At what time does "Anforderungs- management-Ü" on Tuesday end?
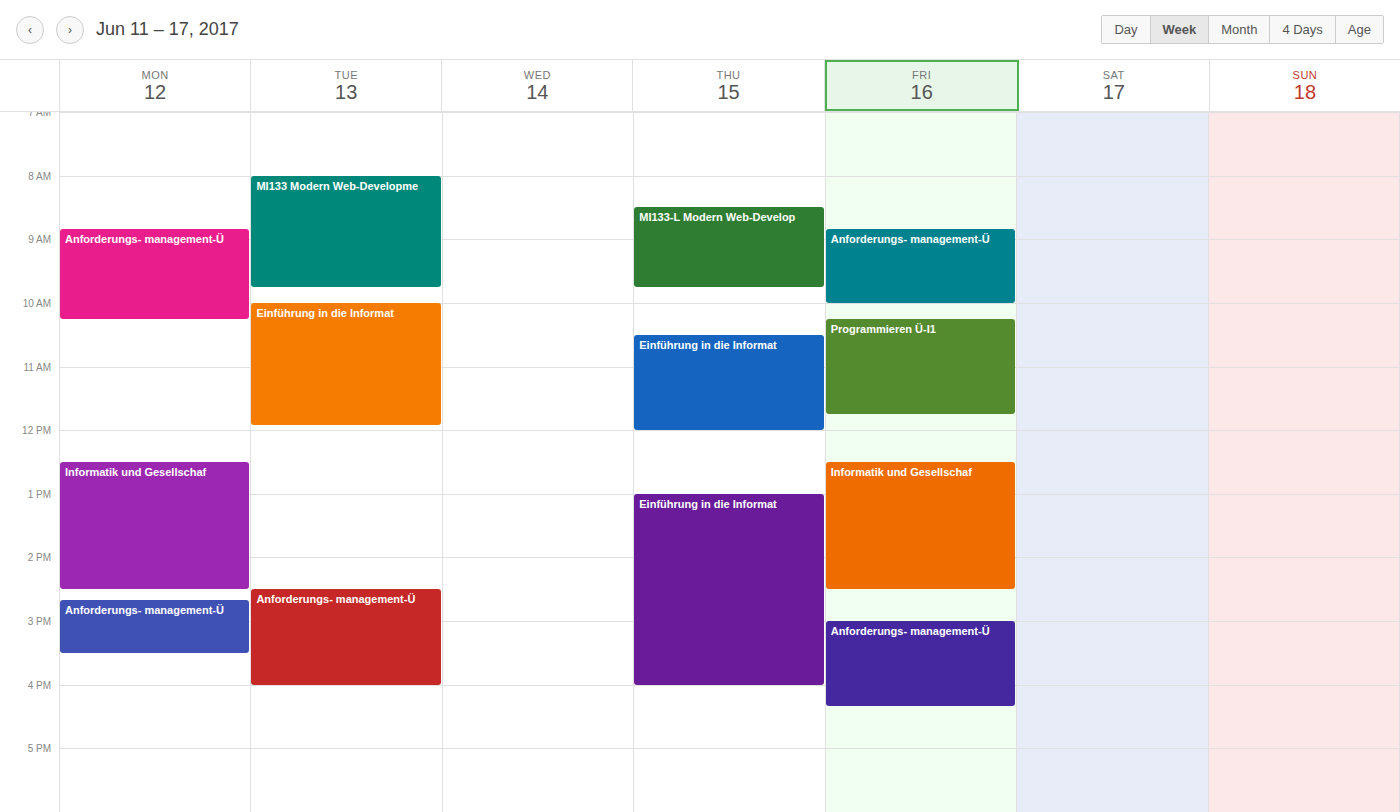
4:00 PM